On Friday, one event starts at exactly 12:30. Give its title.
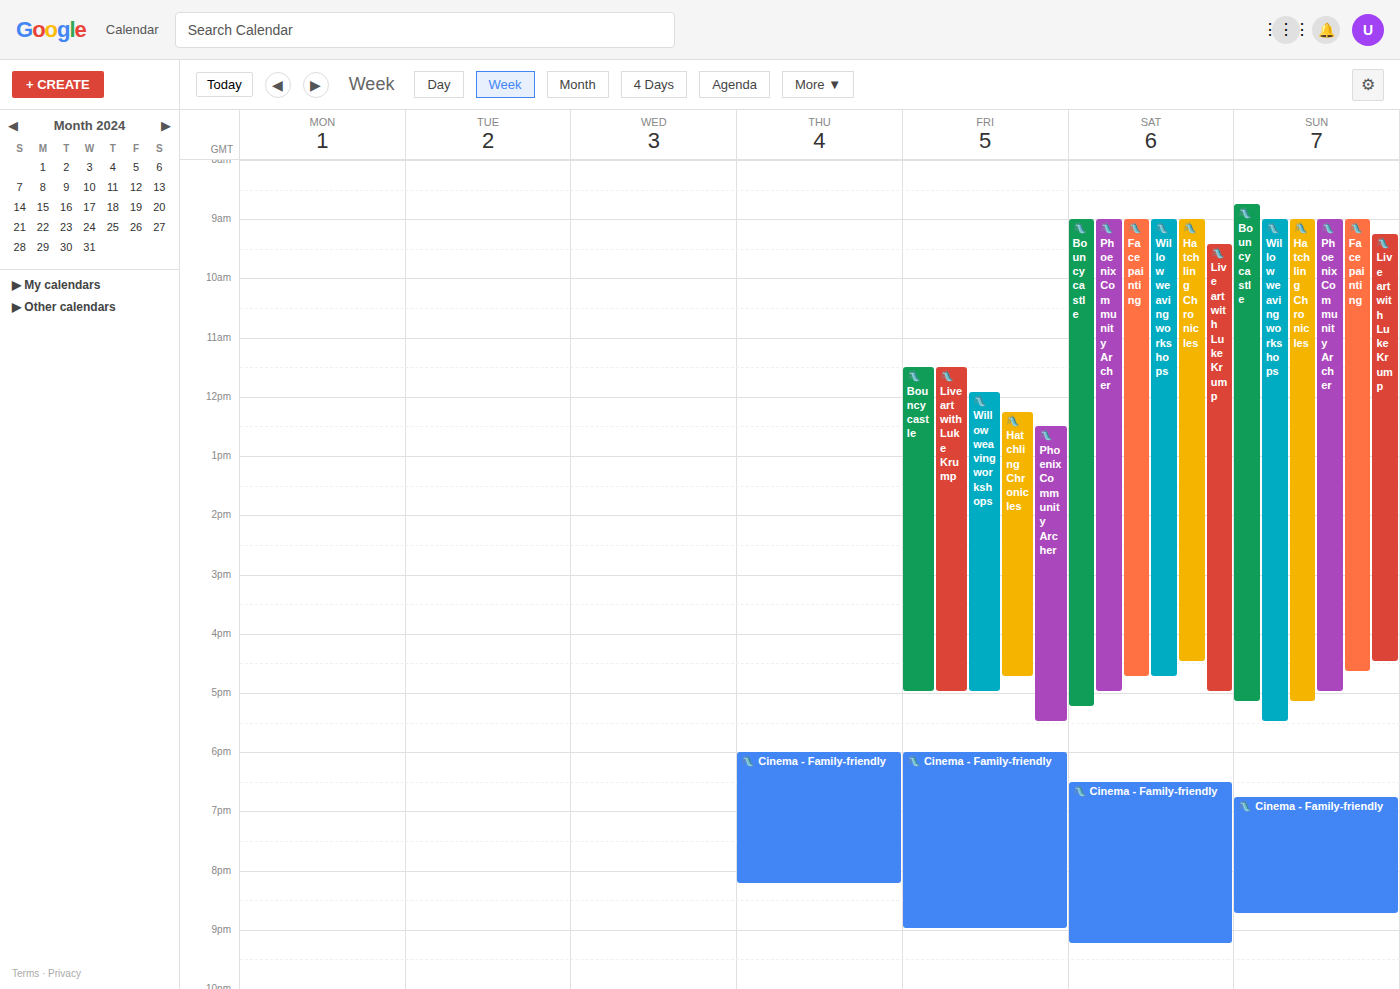
"🛝 Phoenix Community Archer"